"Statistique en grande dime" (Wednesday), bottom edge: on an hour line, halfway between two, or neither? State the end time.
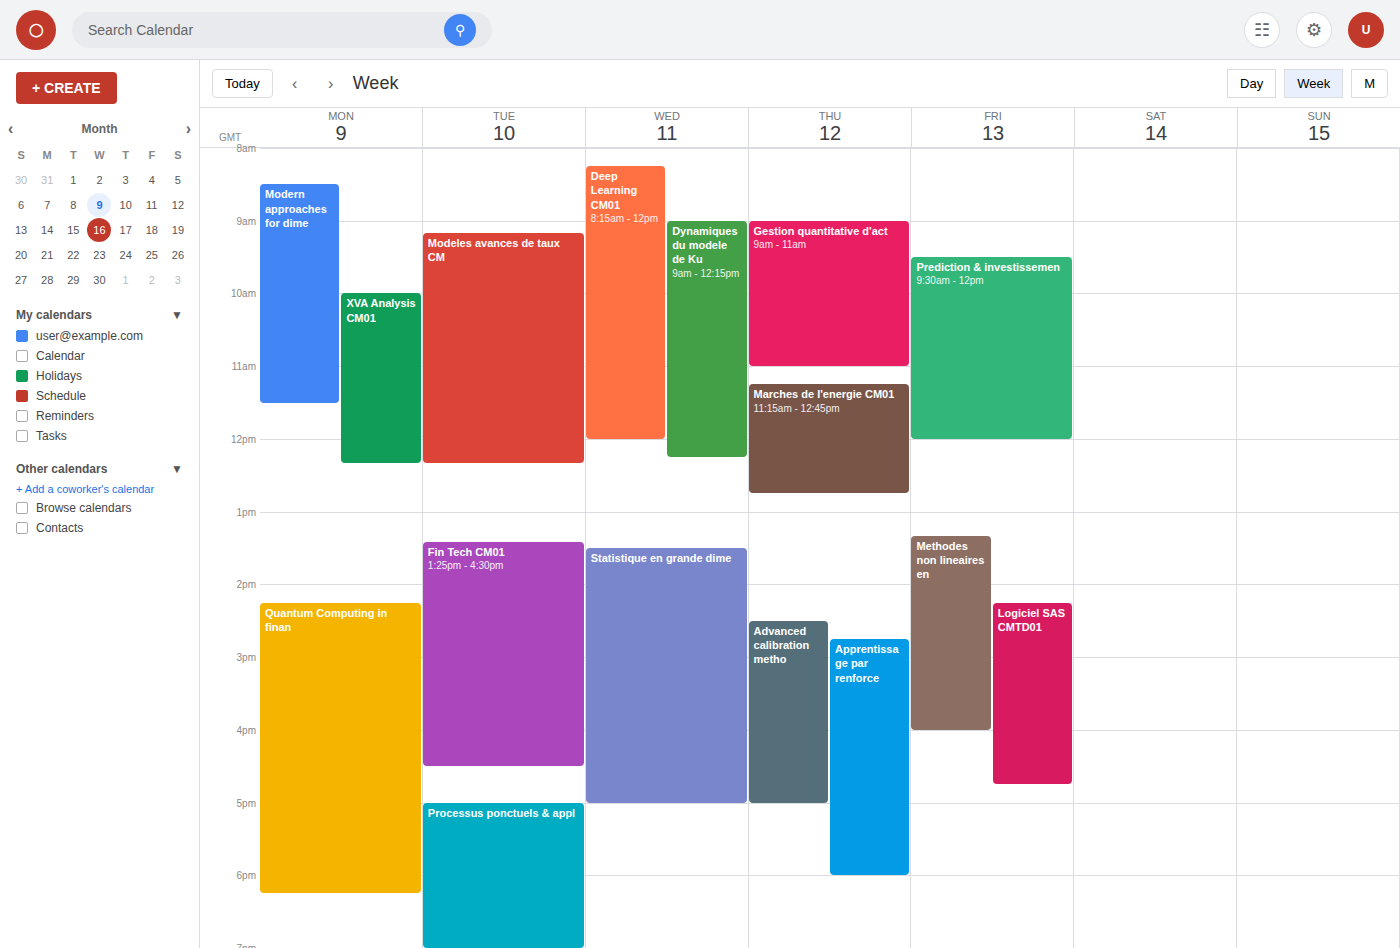
17:00 -- exactly on the 17:00 line.